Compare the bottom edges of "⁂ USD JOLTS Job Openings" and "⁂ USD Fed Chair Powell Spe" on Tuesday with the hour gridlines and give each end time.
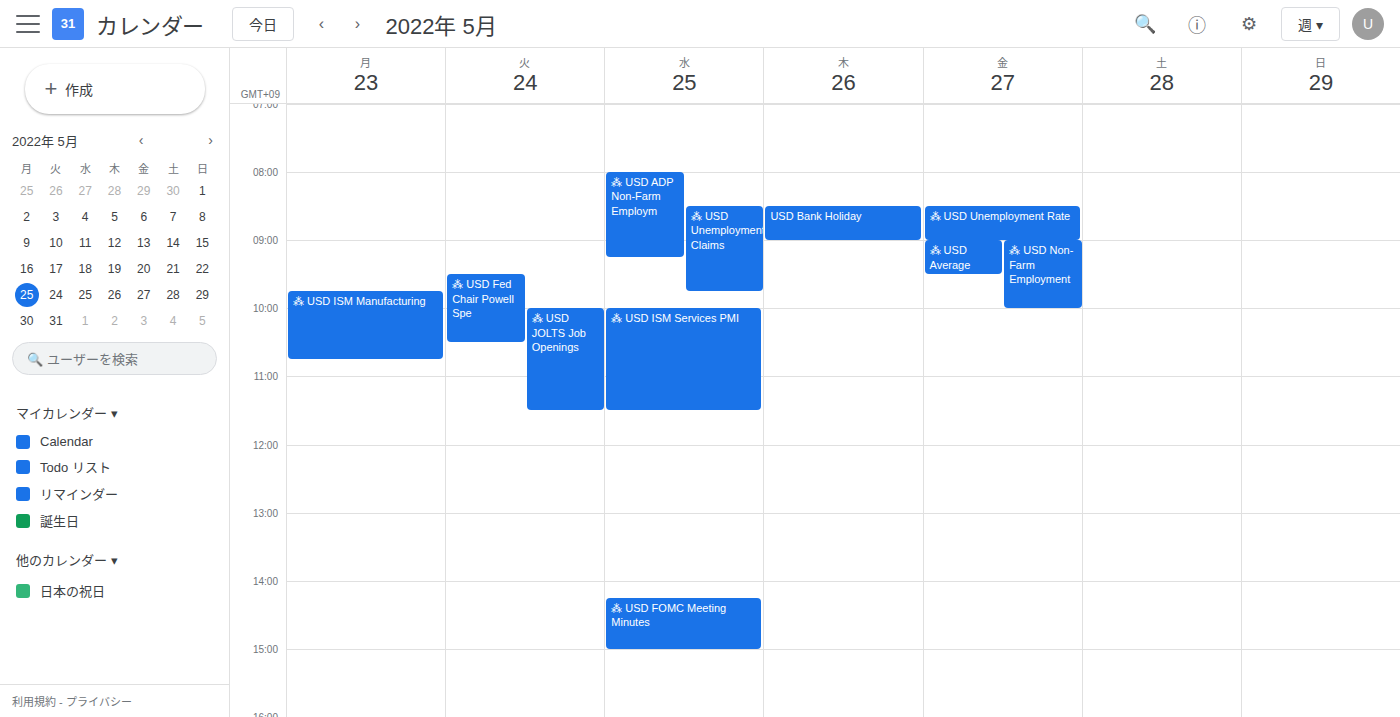
"⁂ USD JOLTS Job Openings": 11:30, halfway between the 11:00 and 12:00 lines. "⁂ USD Fed Chair Powell Spe": 10:30, halfway between the 10:00 and 11:00 lines.